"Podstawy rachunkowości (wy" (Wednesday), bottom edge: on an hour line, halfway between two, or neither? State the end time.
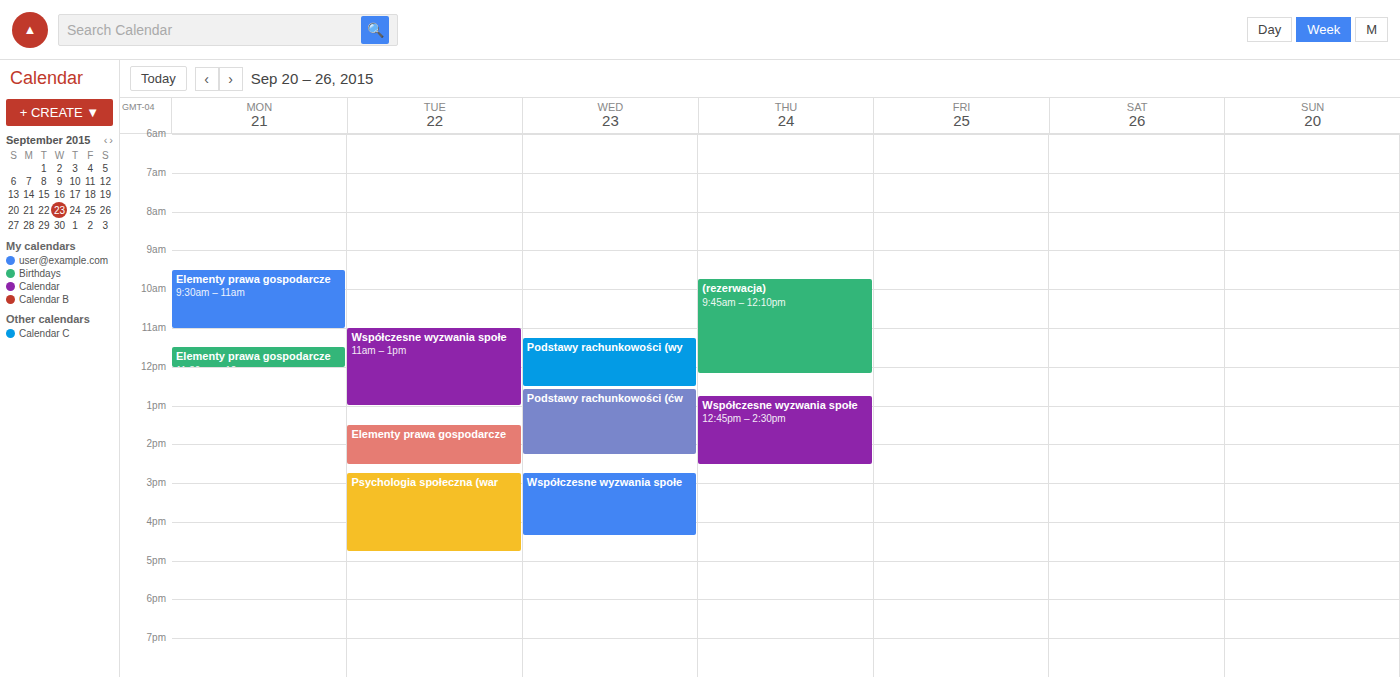
12:30 PM -- halfway between the 12 PM and 1 PM lines.